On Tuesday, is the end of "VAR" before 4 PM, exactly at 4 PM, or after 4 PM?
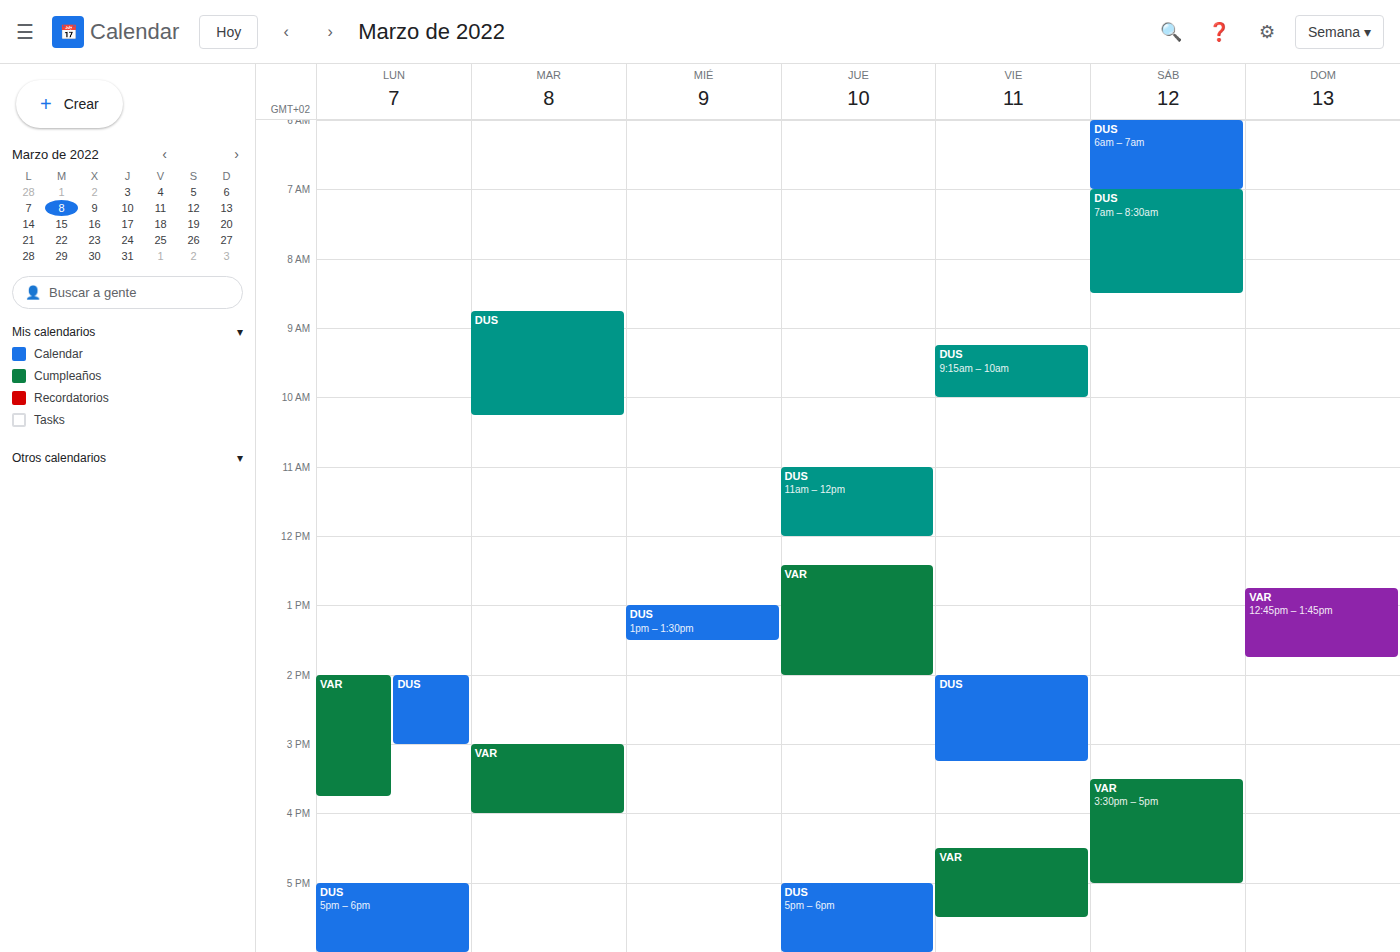
4:00 PM -- exactly at 4 PM, on the 4 PM line.